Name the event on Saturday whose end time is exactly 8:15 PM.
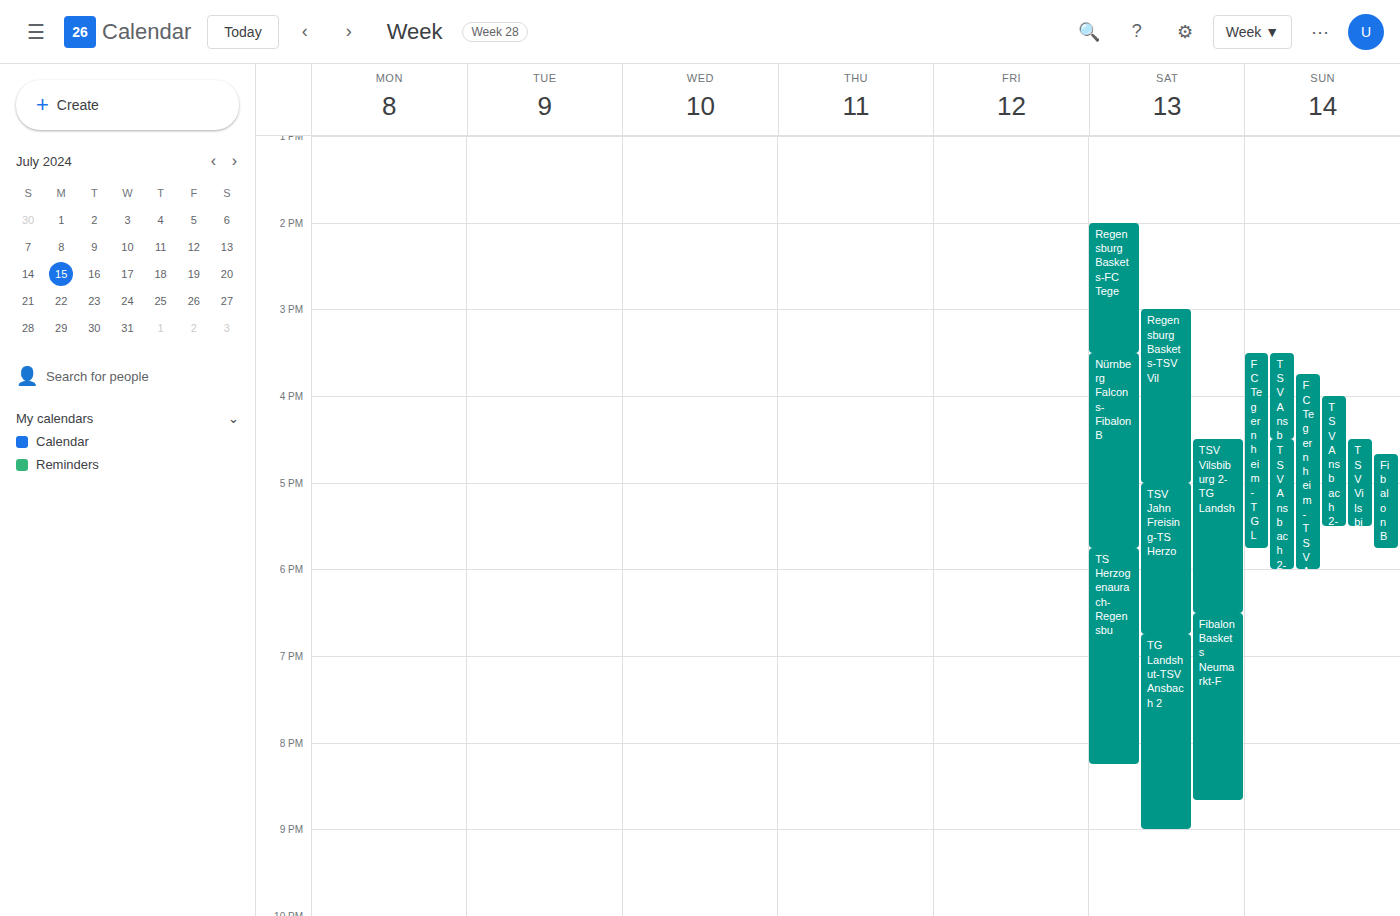
"TS Herzogenaurach-Regensbu"